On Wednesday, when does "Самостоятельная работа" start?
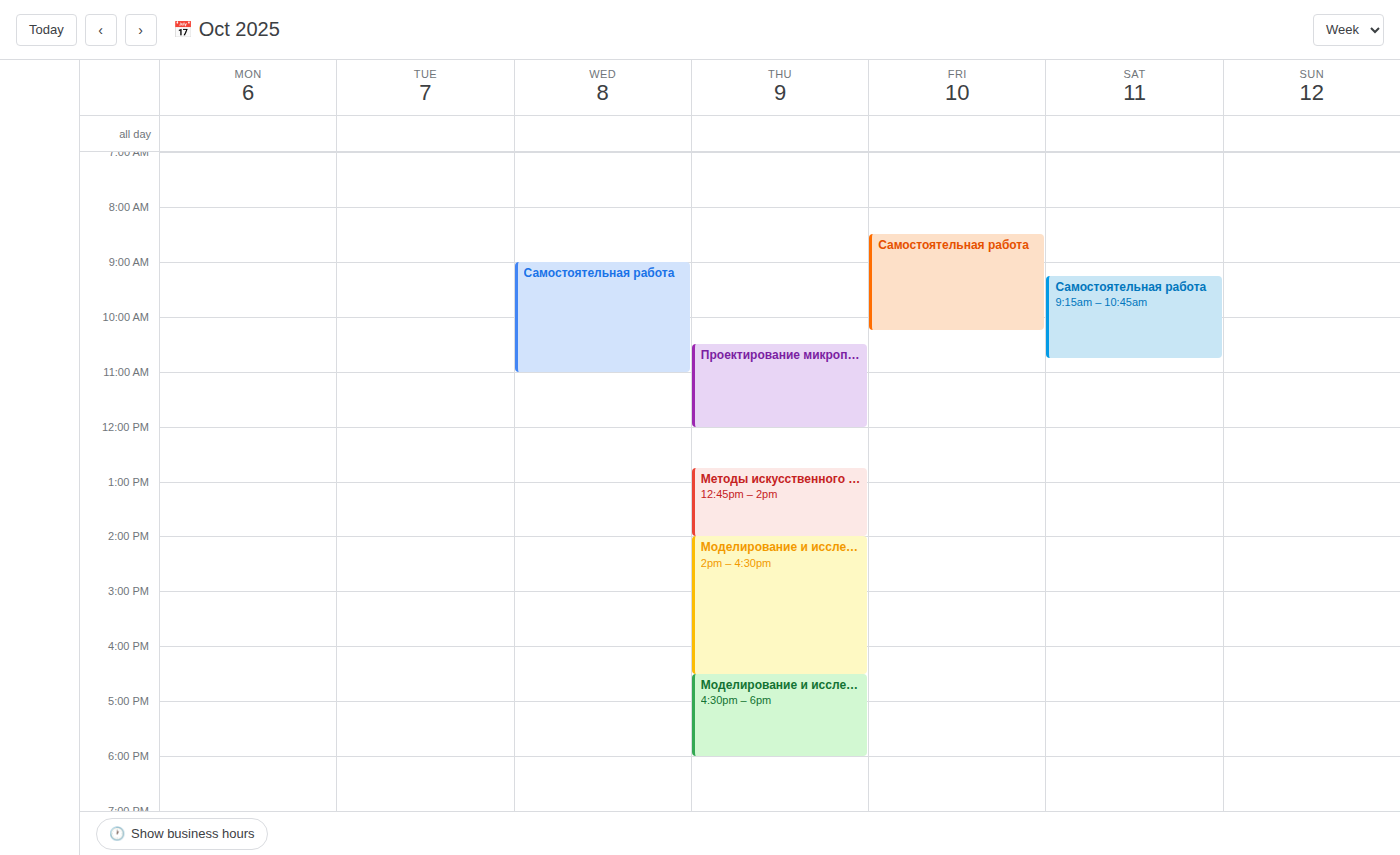
9:00 AM